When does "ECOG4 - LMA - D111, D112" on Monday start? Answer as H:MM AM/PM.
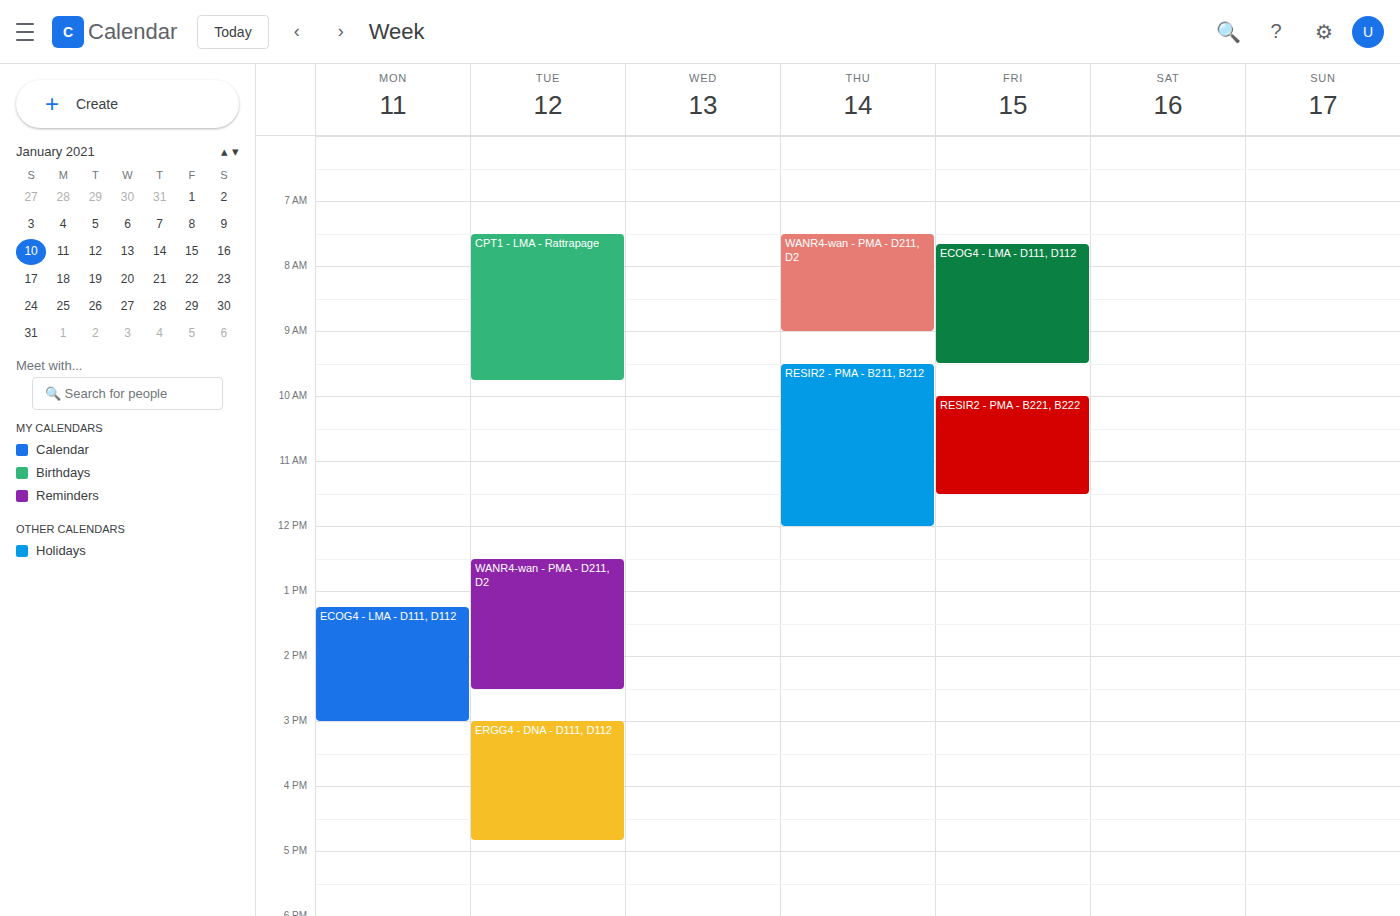
1:15 PM